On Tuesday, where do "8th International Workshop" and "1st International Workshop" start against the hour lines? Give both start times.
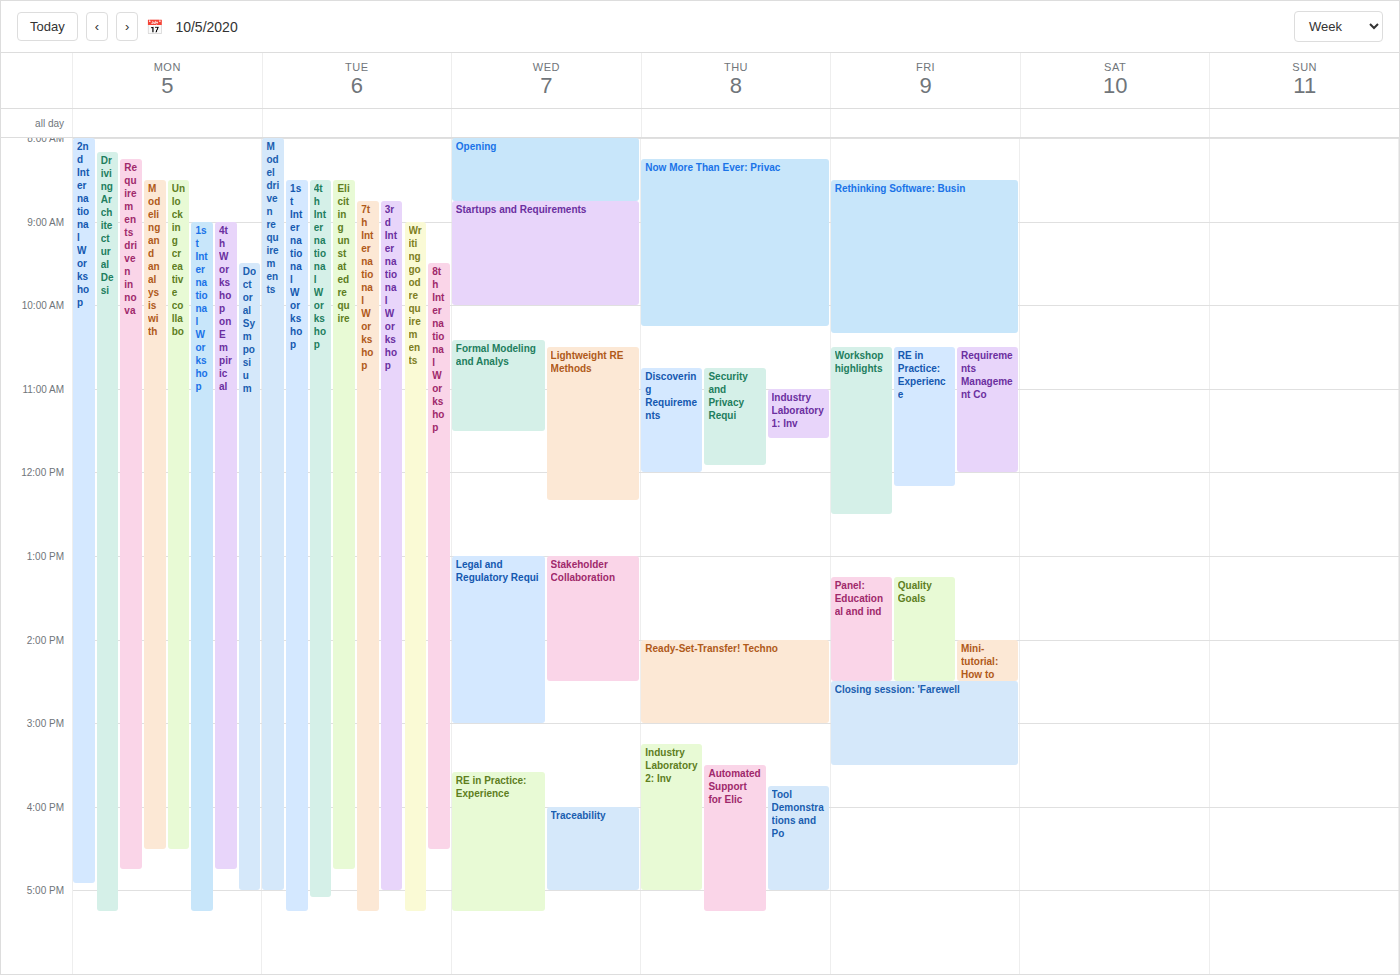
"8th International Workshop": 9:30 AM, halfway between the 9 AM and 10 AM lines. "1st International Workshop": 8:30 AM, halfway between the 8 AM and 9 AM lines.